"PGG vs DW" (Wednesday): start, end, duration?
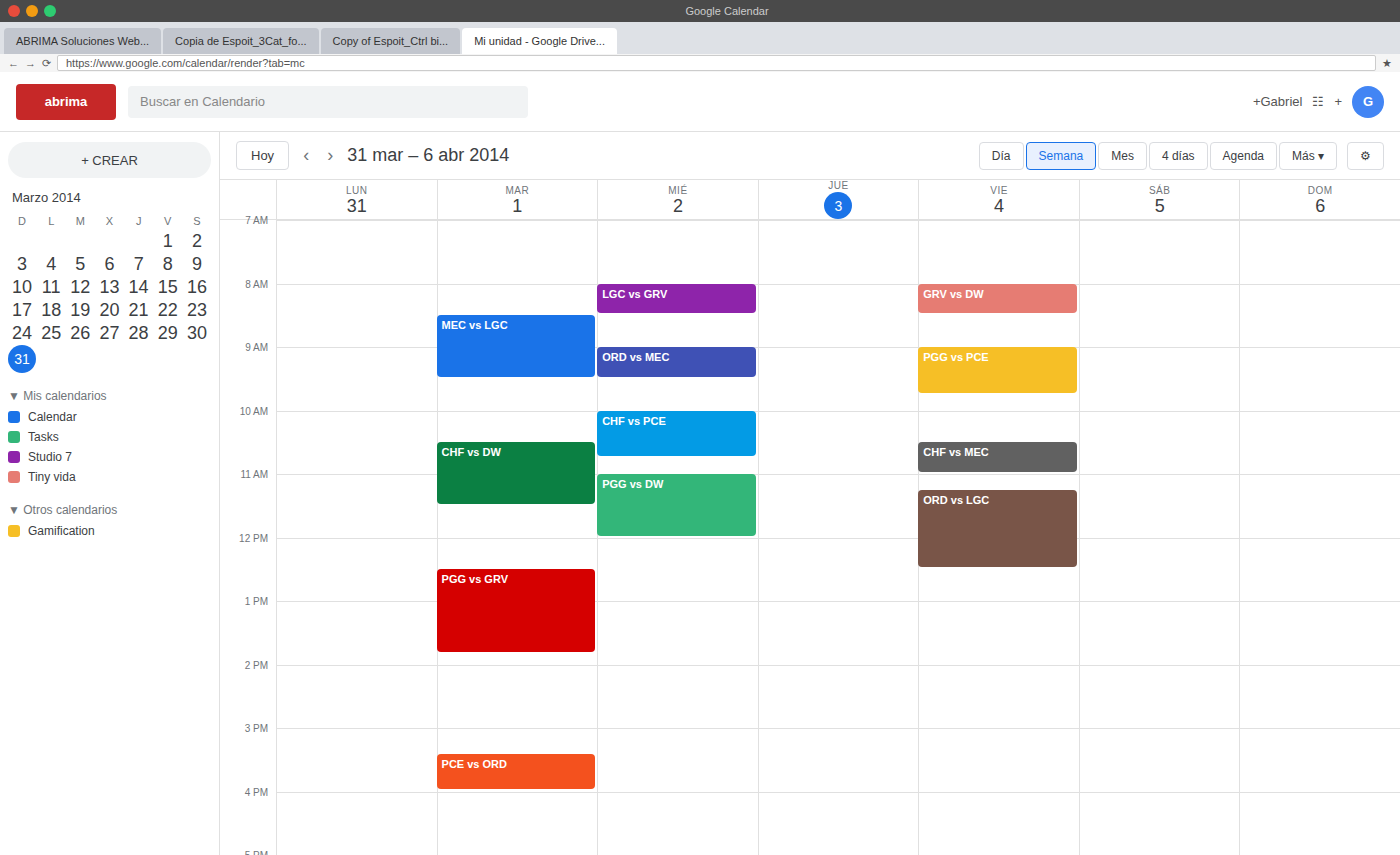
11:00 AM to 12:00 PM, 1 hour